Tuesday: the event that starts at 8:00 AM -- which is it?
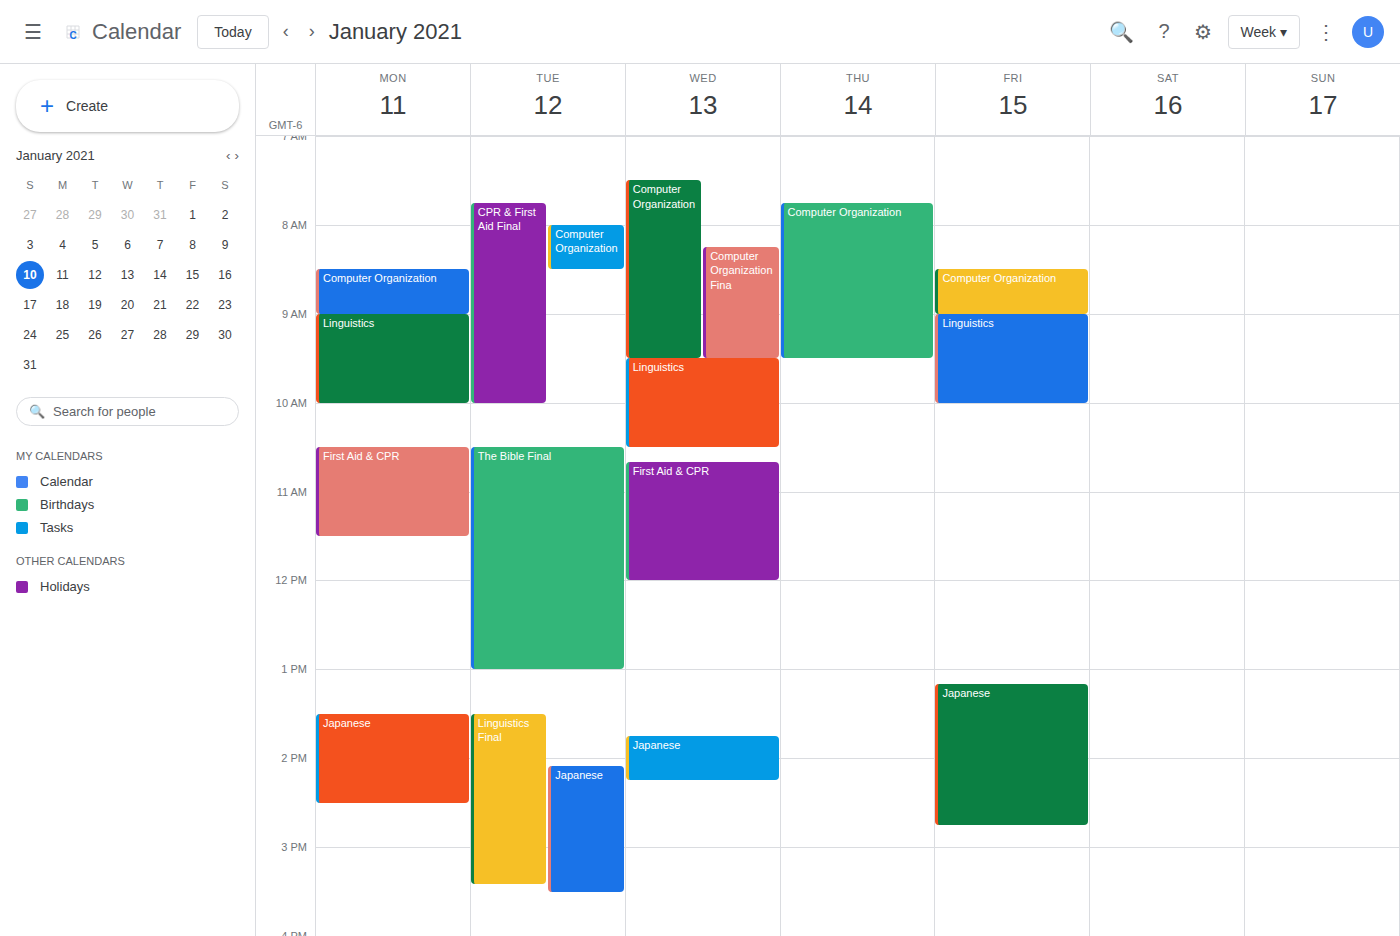
"Computer Organization"